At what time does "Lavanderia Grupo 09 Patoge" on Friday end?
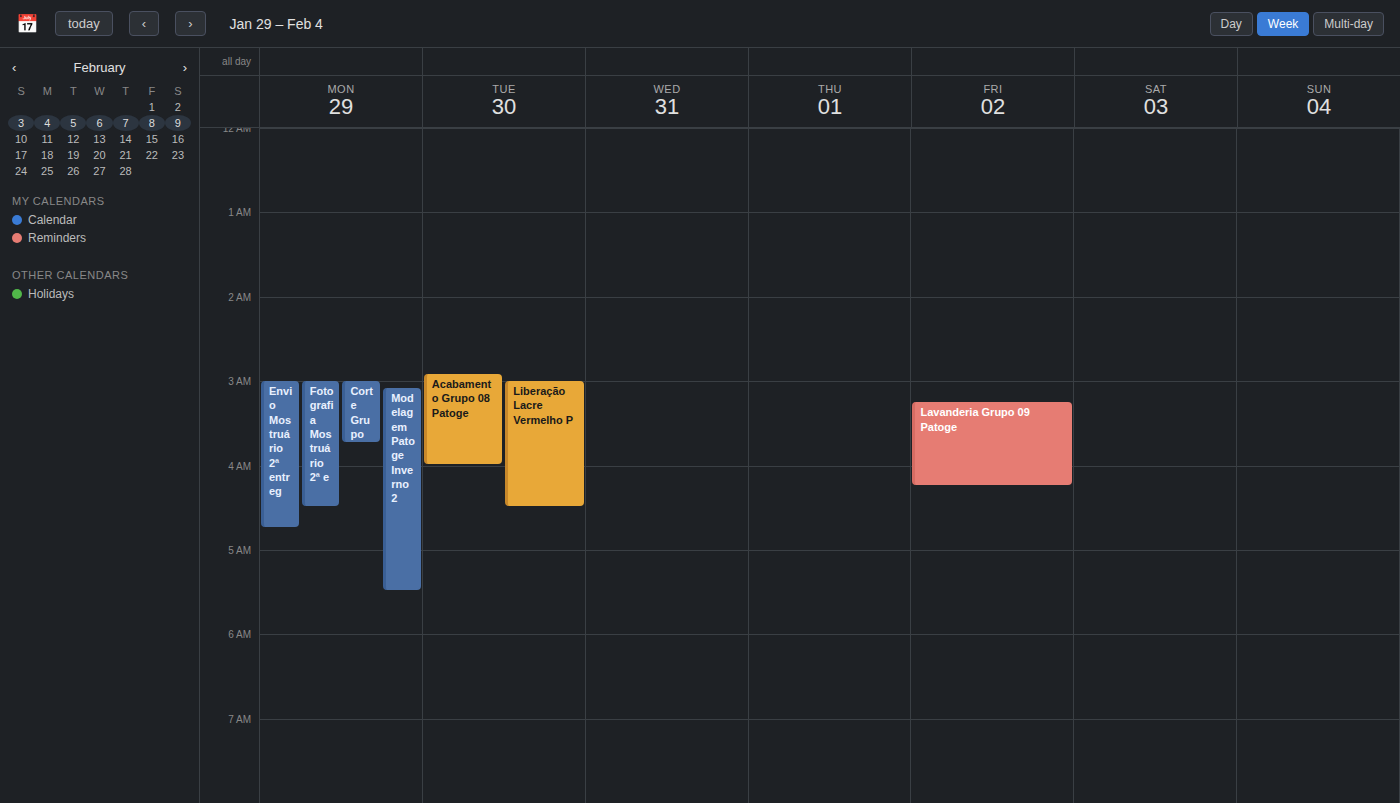
4:15 AM